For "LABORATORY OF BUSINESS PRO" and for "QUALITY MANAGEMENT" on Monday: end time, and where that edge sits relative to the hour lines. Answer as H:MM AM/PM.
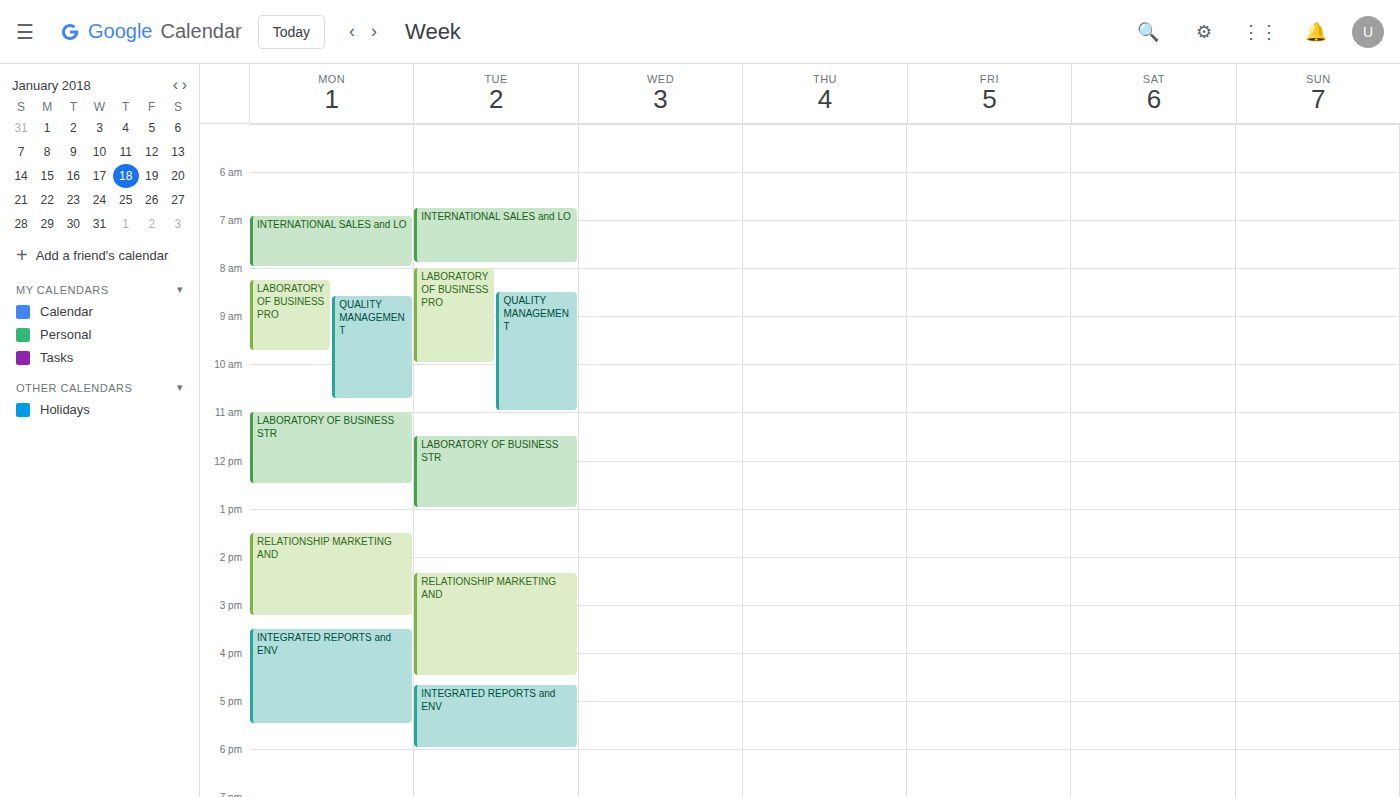
"LABORATORY OF BUSINESS PRO": 9:45 AM, neither: three quarters of the way from the 9 AM line to the 10 AM line. "QUALITY MANAGEMENT": 10:45 AM, neither: three quarters of the way from the 10 AM line to the 11 AM line.